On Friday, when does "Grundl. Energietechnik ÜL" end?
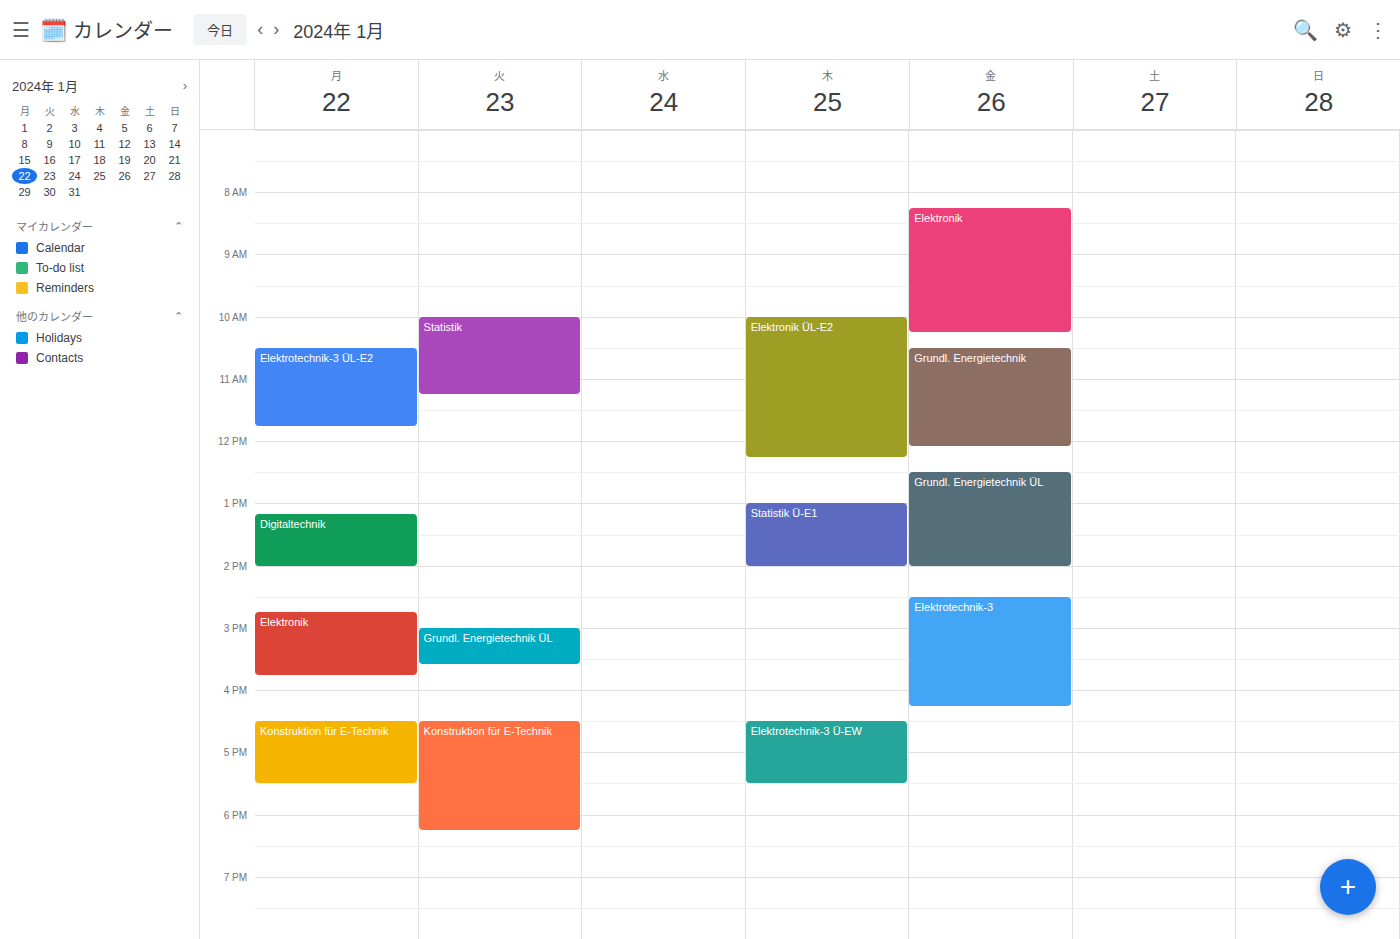
2:00 PM